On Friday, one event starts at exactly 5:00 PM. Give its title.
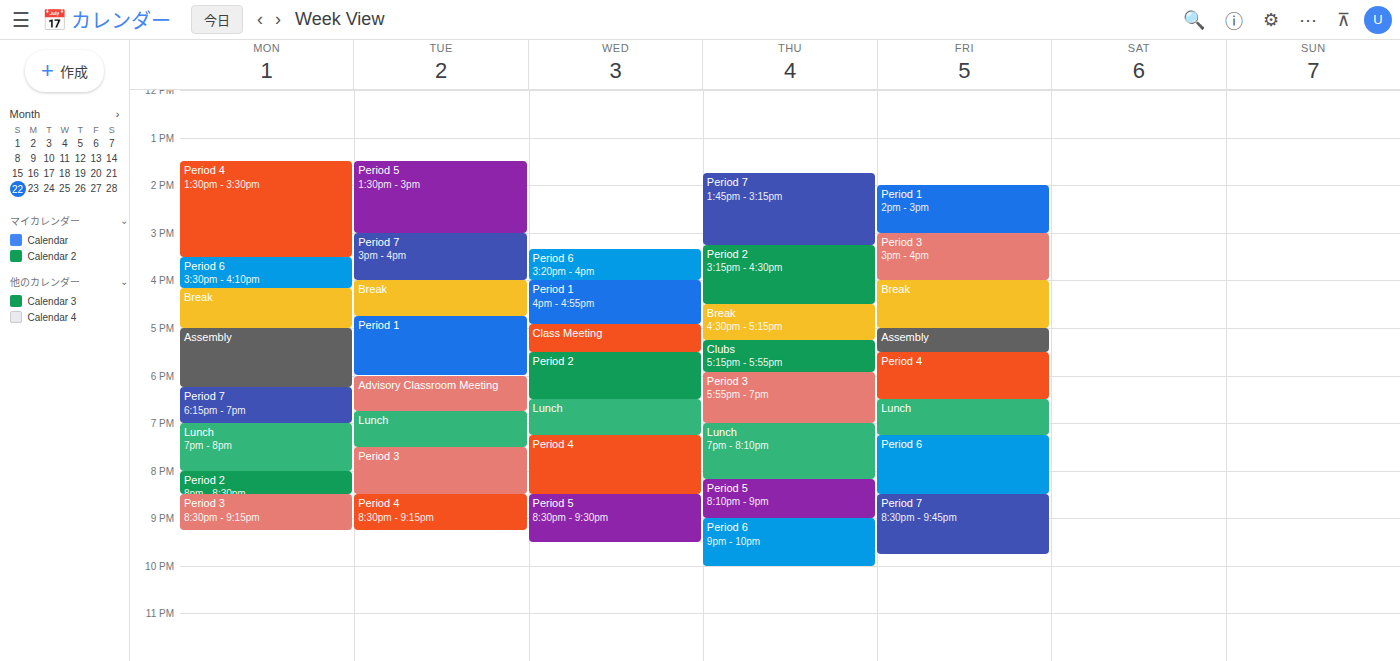
"Assembly"